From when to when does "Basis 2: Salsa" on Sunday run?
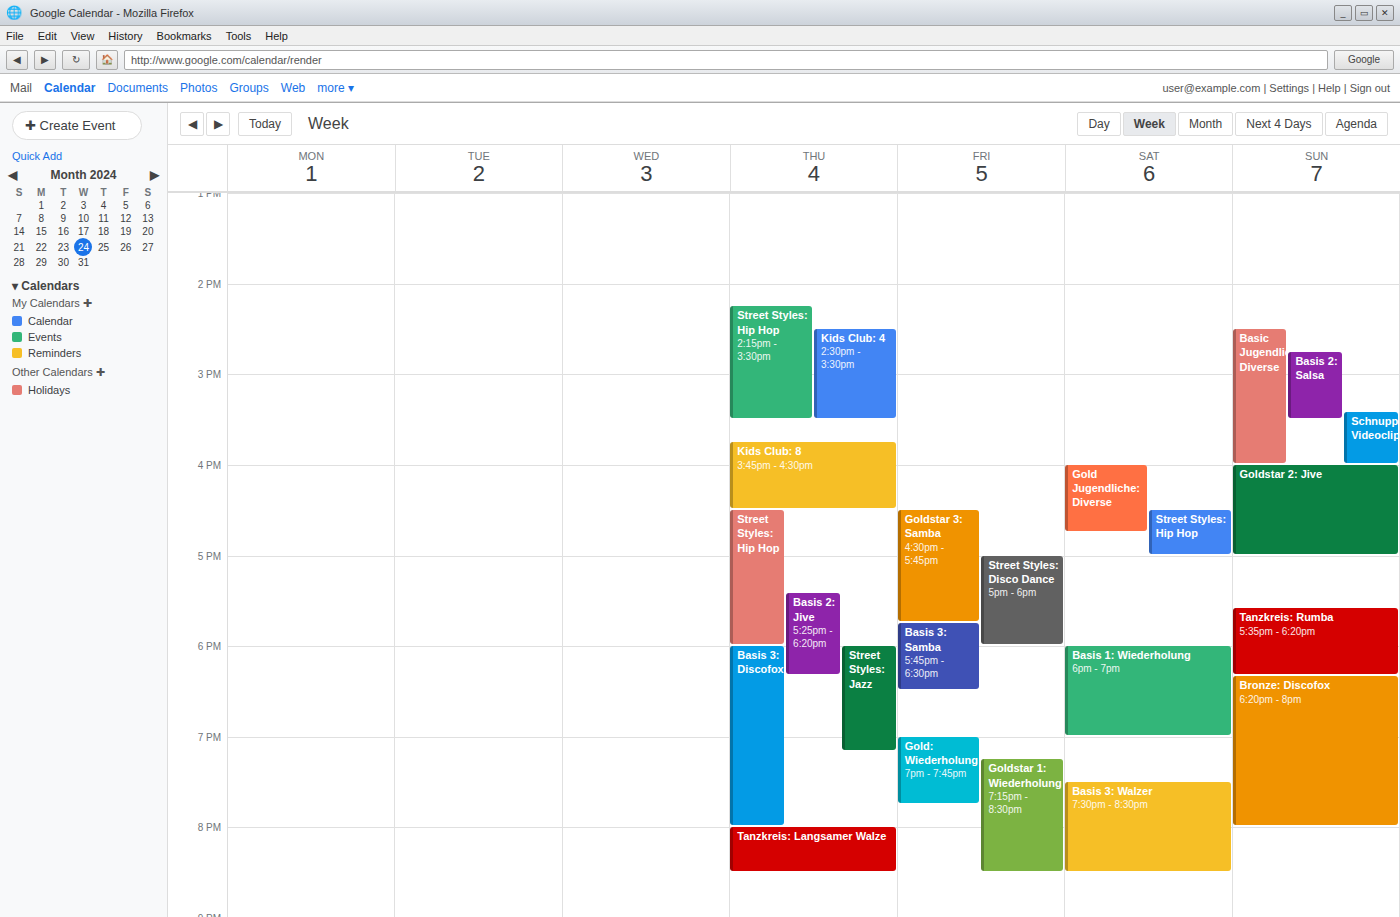
2:45 PM to 3:30 PM